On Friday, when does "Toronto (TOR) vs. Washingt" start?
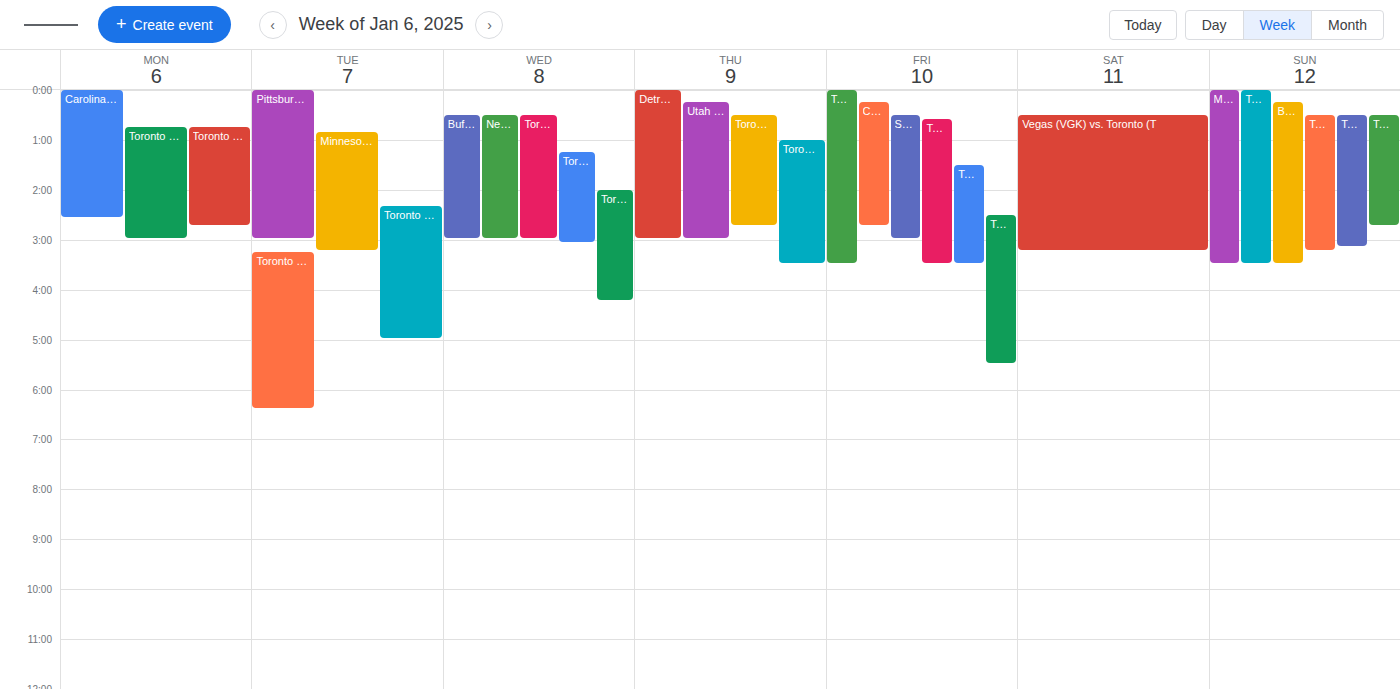
00:35